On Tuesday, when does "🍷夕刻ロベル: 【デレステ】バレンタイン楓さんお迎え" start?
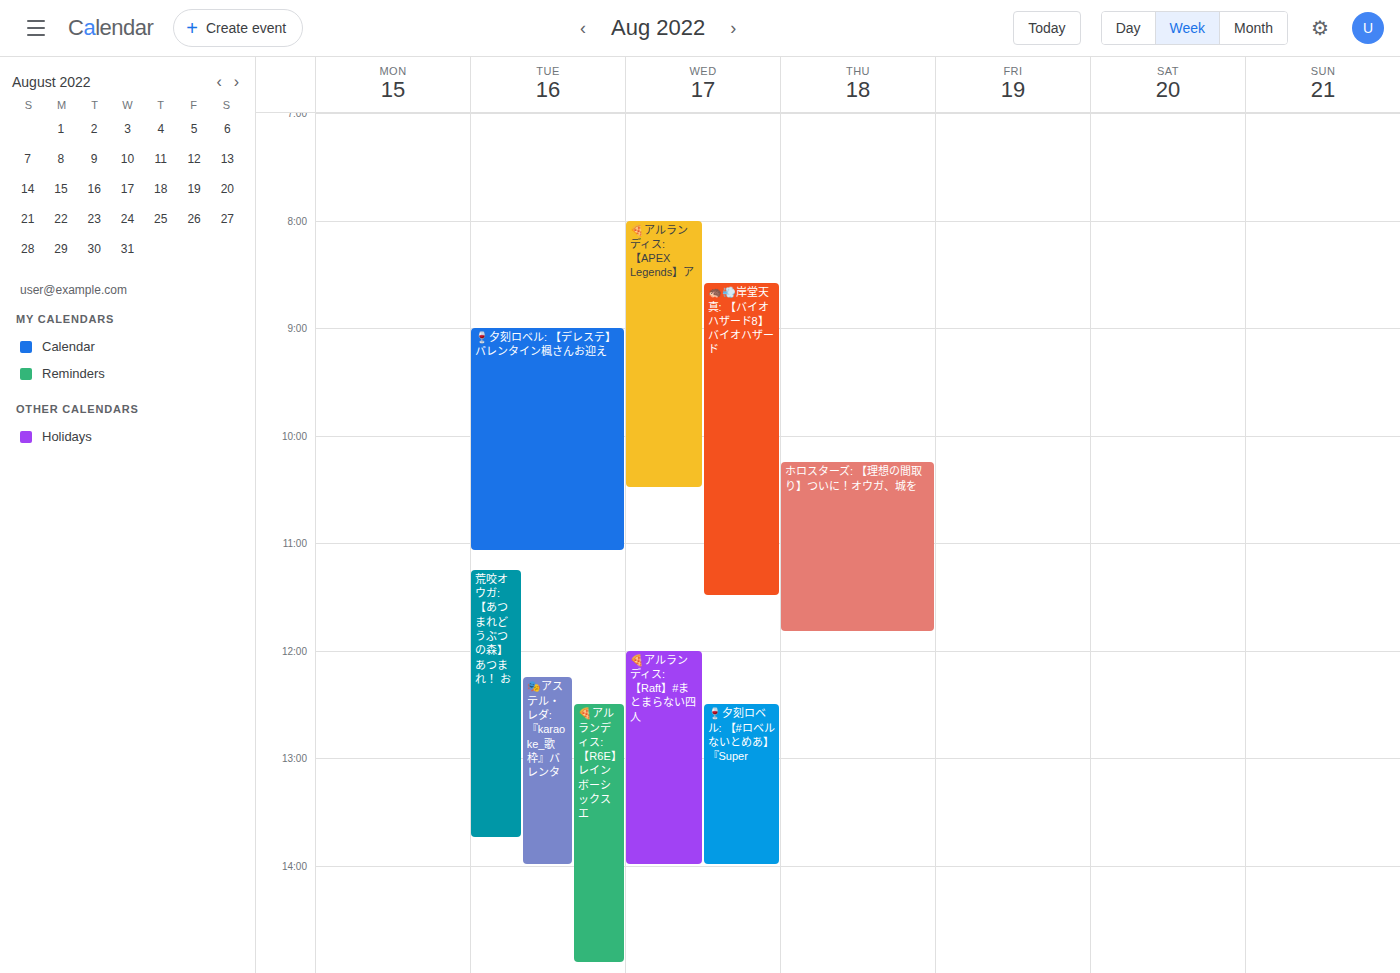
9:00 AM